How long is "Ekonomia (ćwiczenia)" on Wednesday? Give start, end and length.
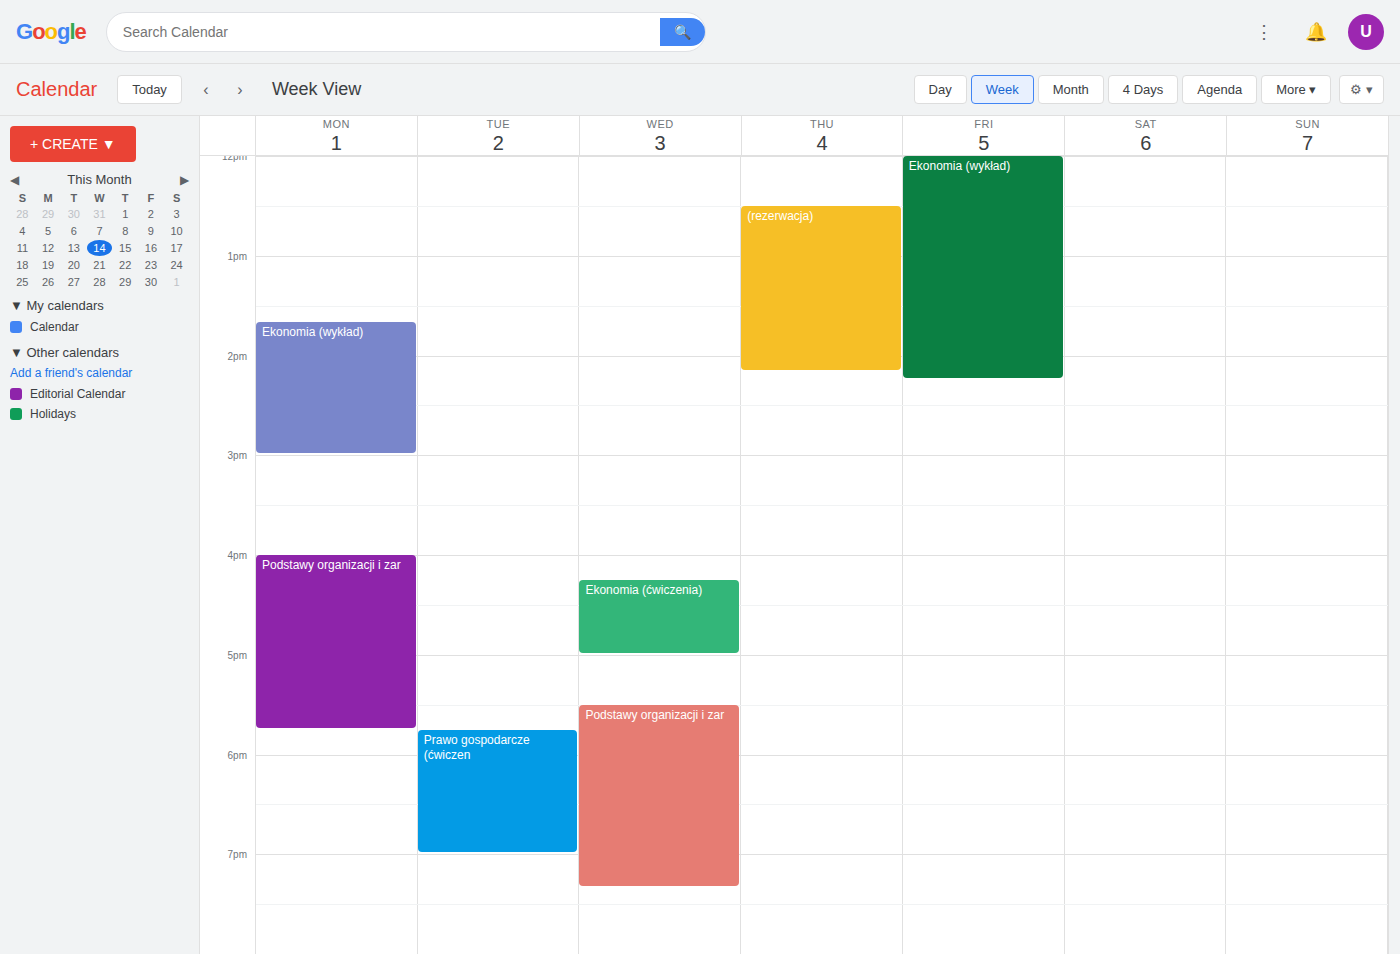
4:15 PM to 5:00 PM, 45 minutes